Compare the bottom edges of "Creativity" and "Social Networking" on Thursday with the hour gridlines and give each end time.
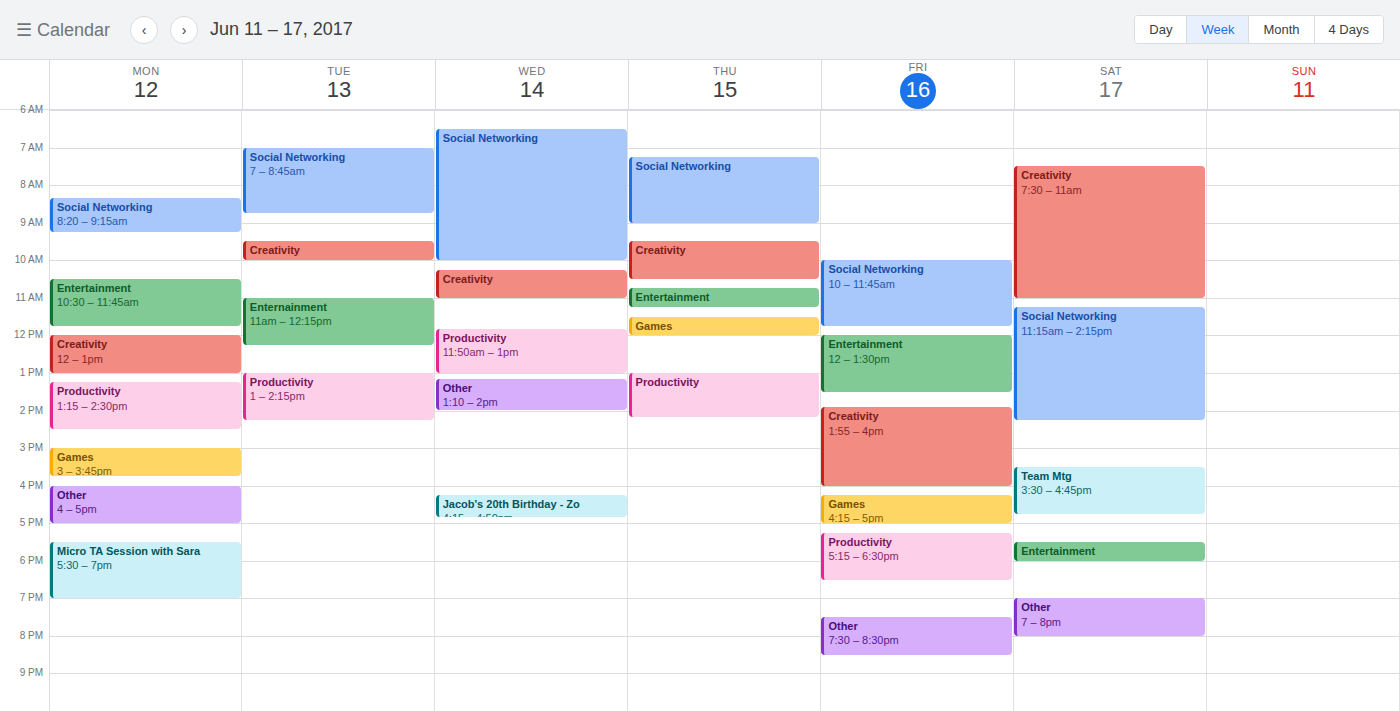
"Creativity": 10:30 AM, halfway between the 10 AM and 11 AM lines. "Social Networking": 9:00 AM, exactly on the 9 AM line.